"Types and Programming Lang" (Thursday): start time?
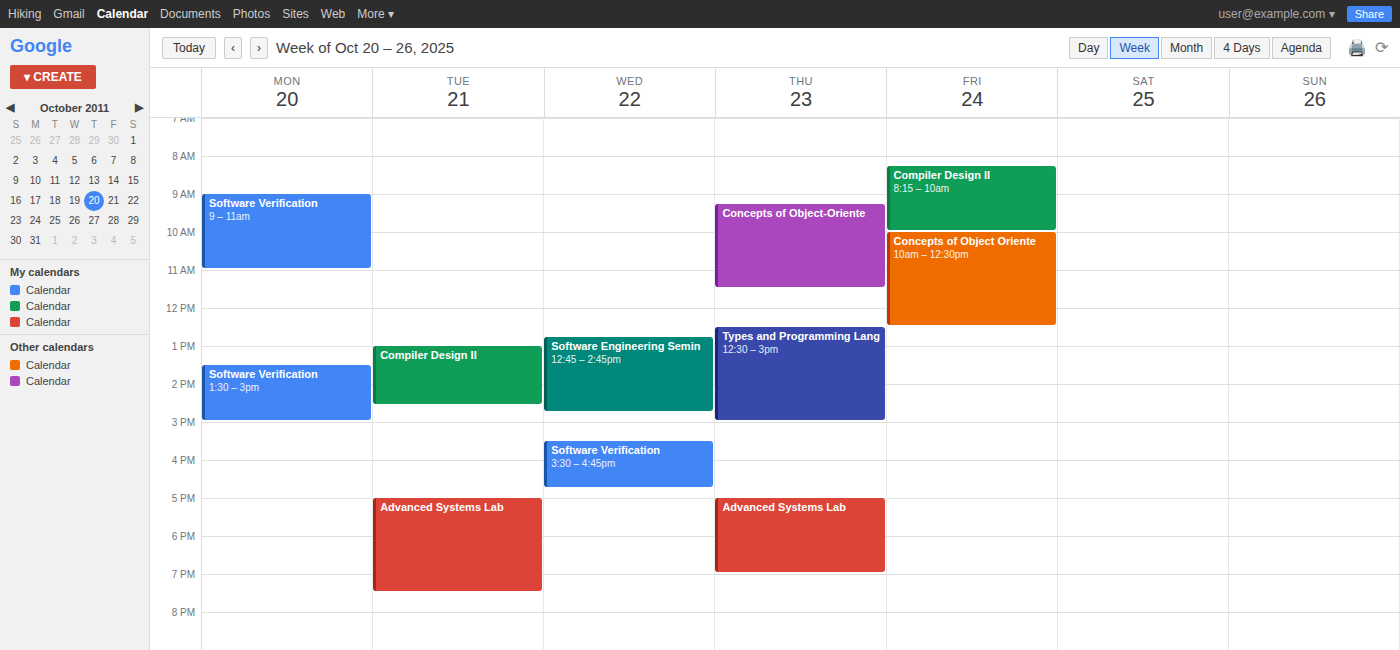
12:30 PM